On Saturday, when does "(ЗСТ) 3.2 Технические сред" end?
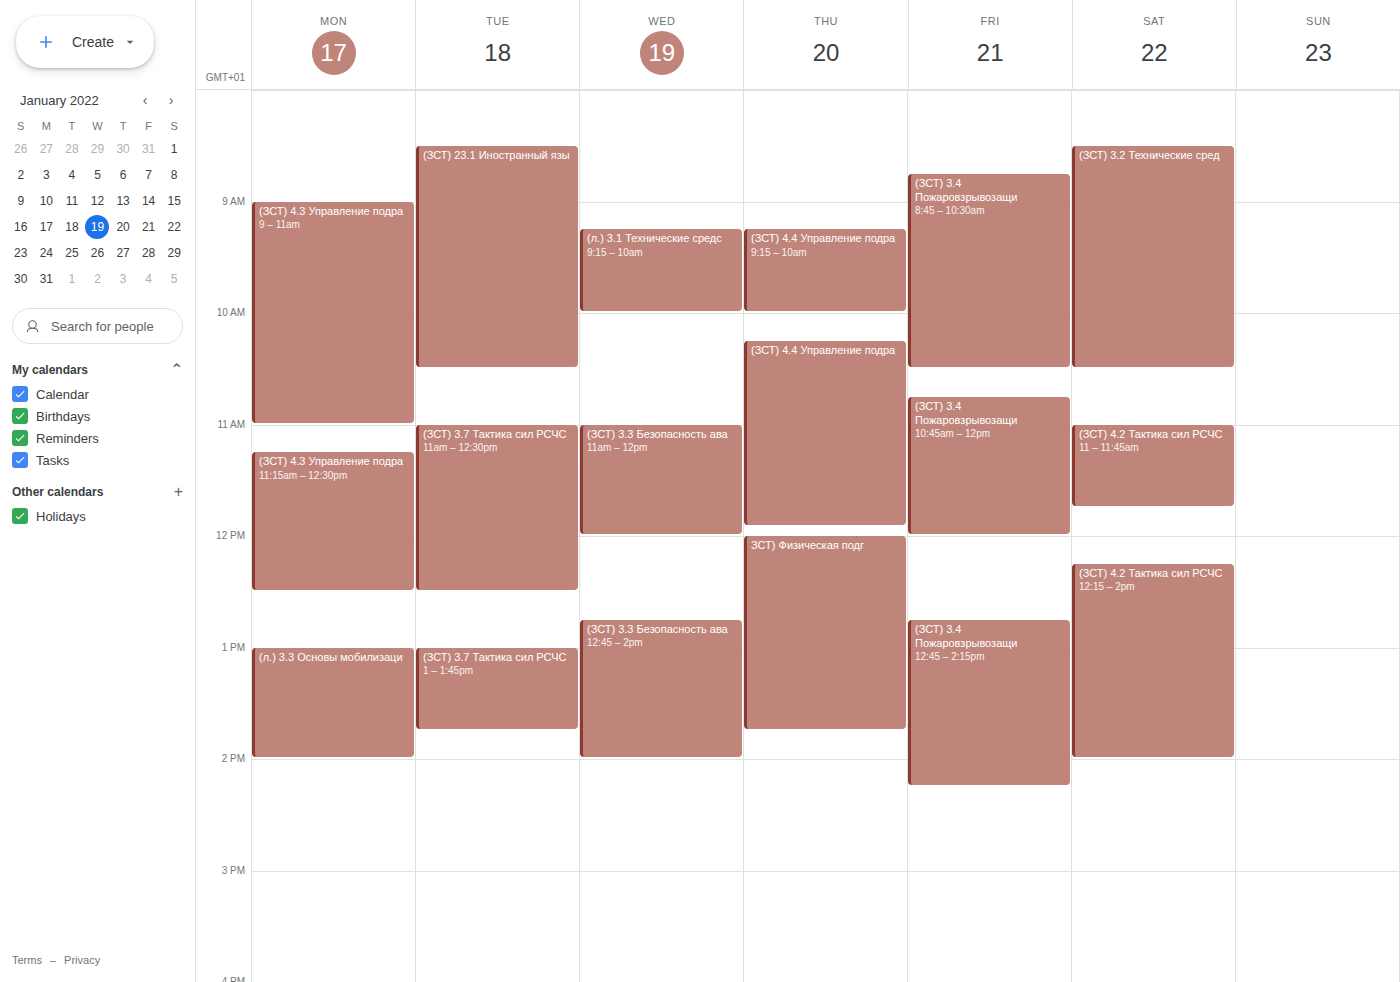
10:30 AM